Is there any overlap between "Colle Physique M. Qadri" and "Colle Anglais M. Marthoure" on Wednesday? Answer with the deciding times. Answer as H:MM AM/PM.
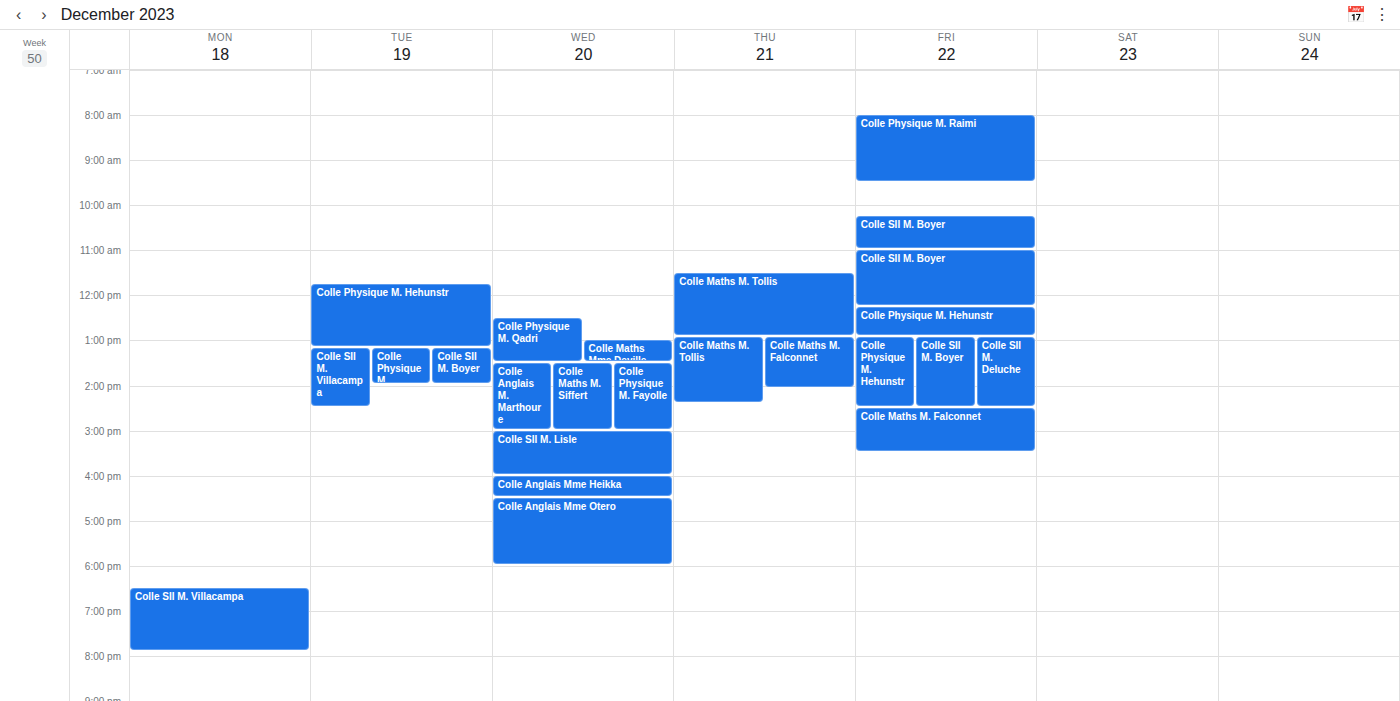
"Colle Physique M. Qadri" ends at 1:30 PM, exactly when "Colle Anglais M. Marthoure" starts -- they touch but do not overlap.